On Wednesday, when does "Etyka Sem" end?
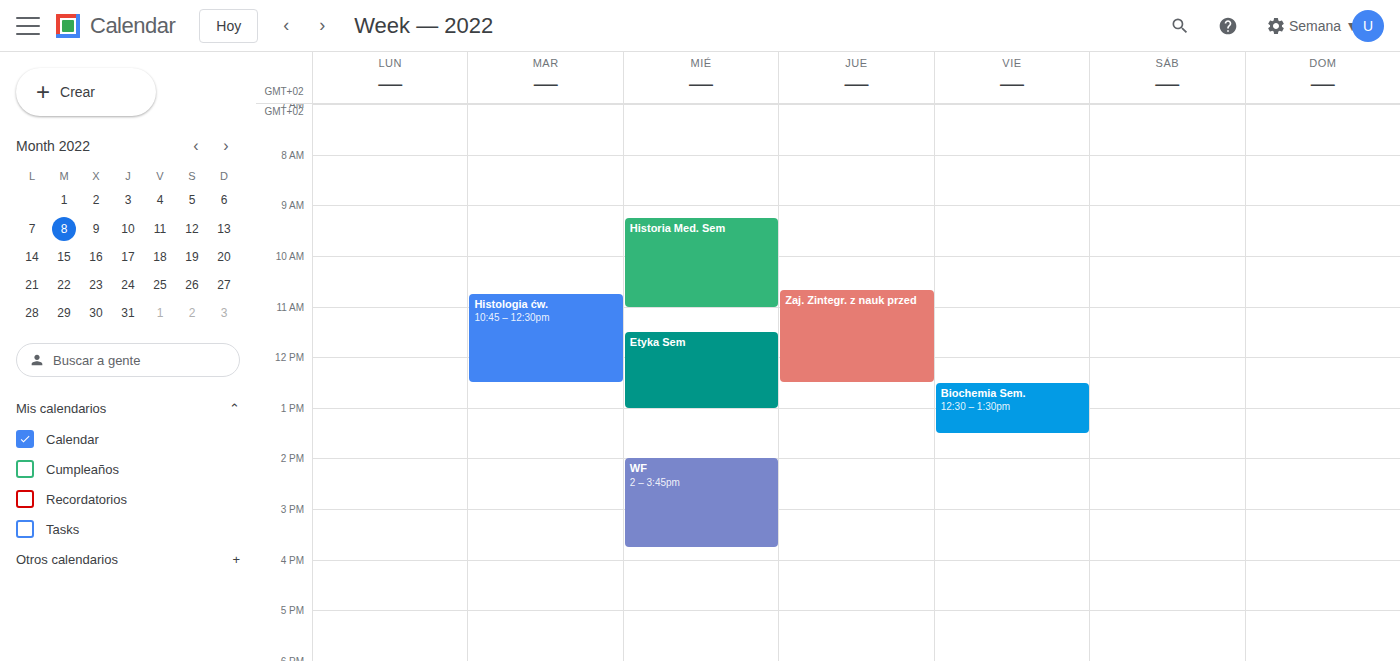
1:00 PM